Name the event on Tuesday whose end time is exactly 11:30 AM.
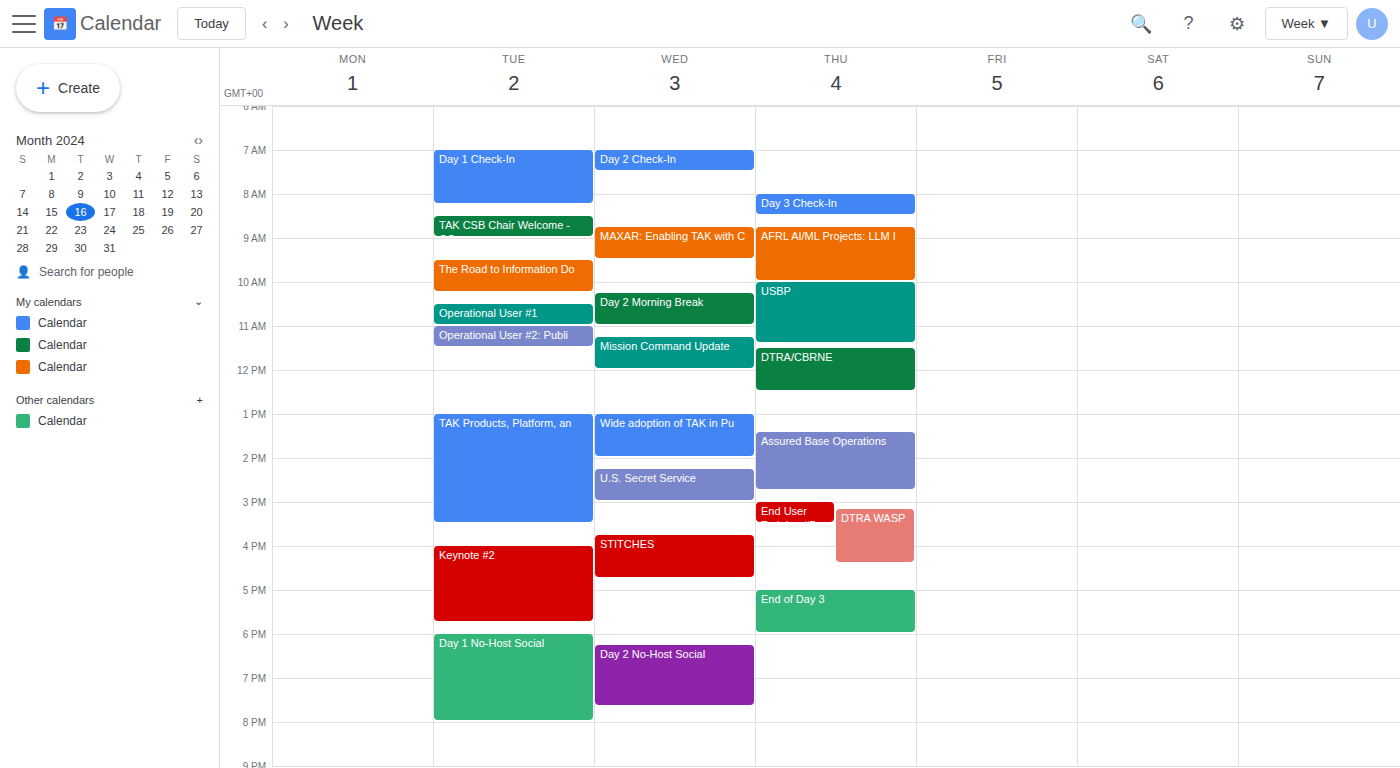
"Operational User #2: Publi"